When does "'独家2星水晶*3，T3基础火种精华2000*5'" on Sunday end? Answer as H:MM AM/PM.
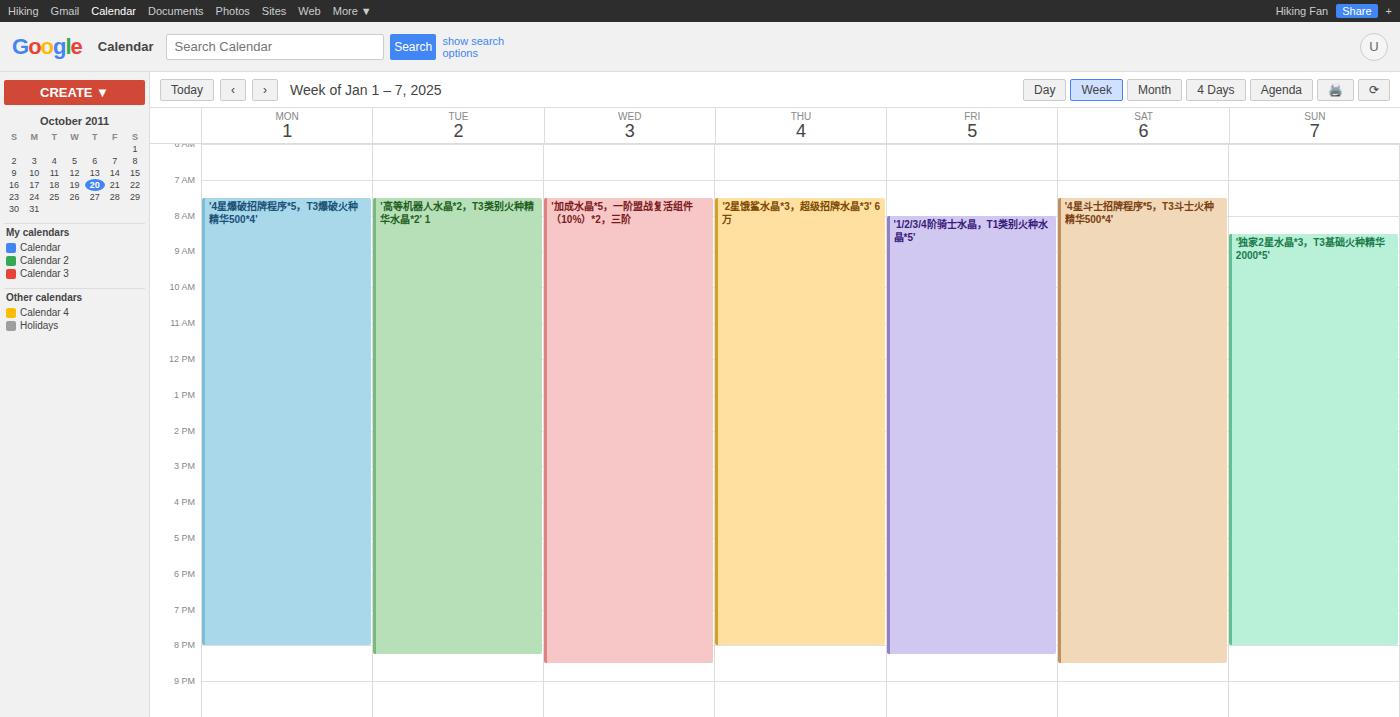
8:00 PM